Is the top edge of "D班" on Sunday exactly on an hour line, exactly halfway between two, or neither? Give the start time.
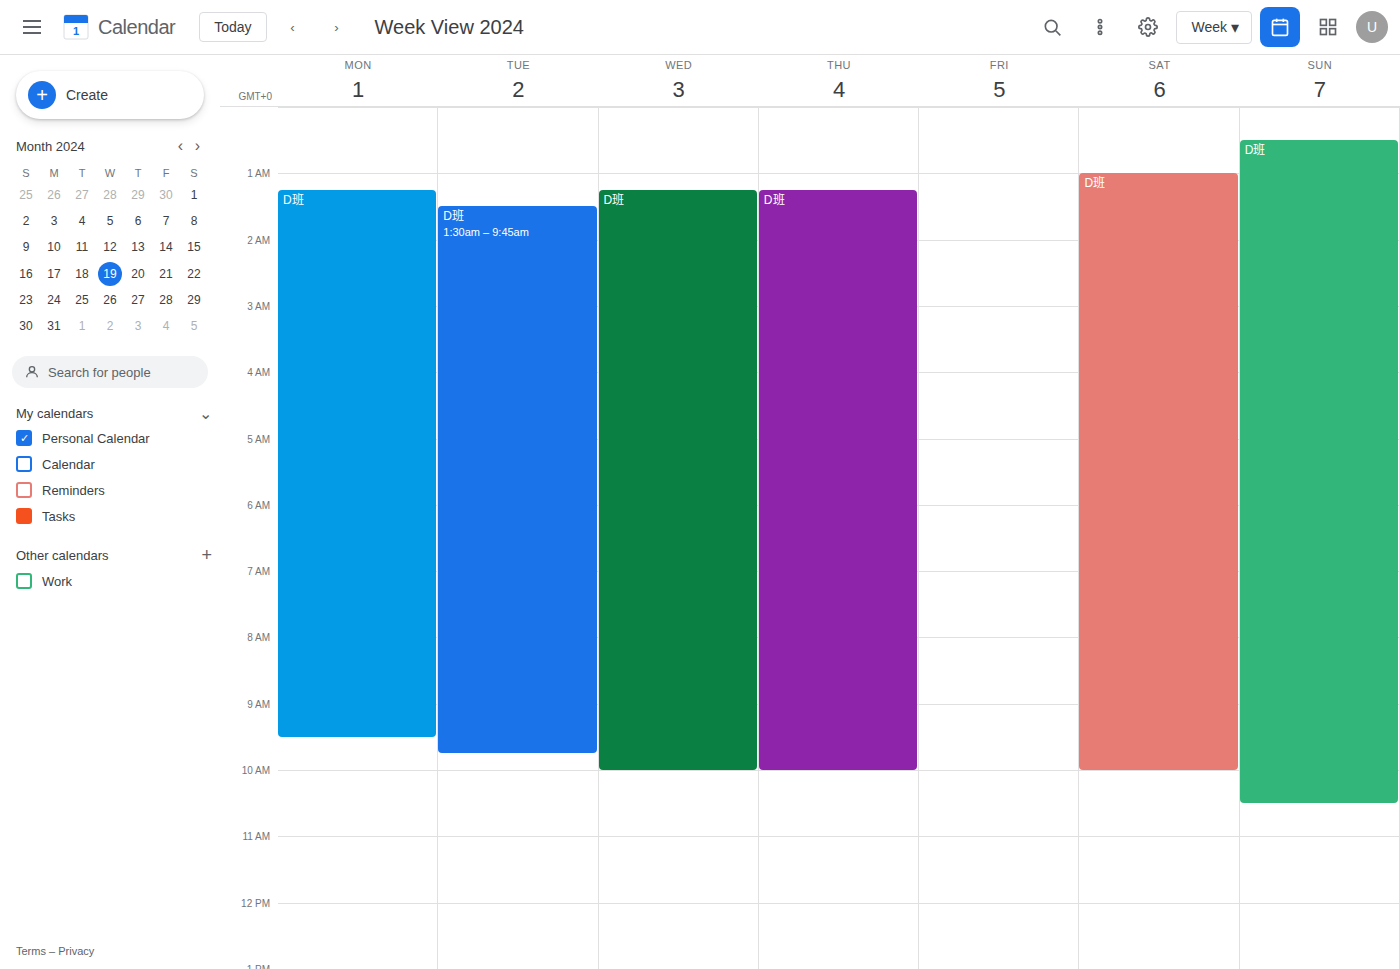
12:30 AM -- halfway between the 12 AM and 1 AM lines.